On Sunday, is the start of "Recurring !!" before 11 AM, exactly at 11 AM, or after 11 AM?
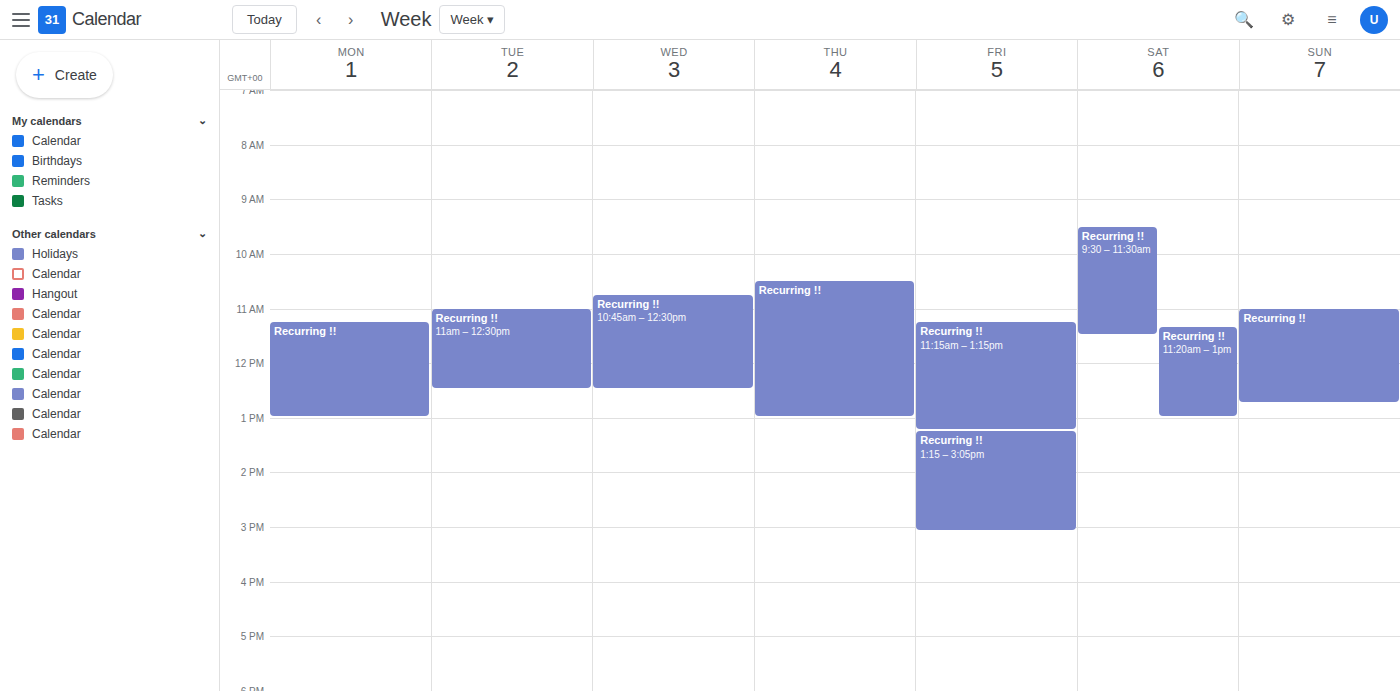
11:00 AM -- exactly at 11 AM, on the 11 AM line.